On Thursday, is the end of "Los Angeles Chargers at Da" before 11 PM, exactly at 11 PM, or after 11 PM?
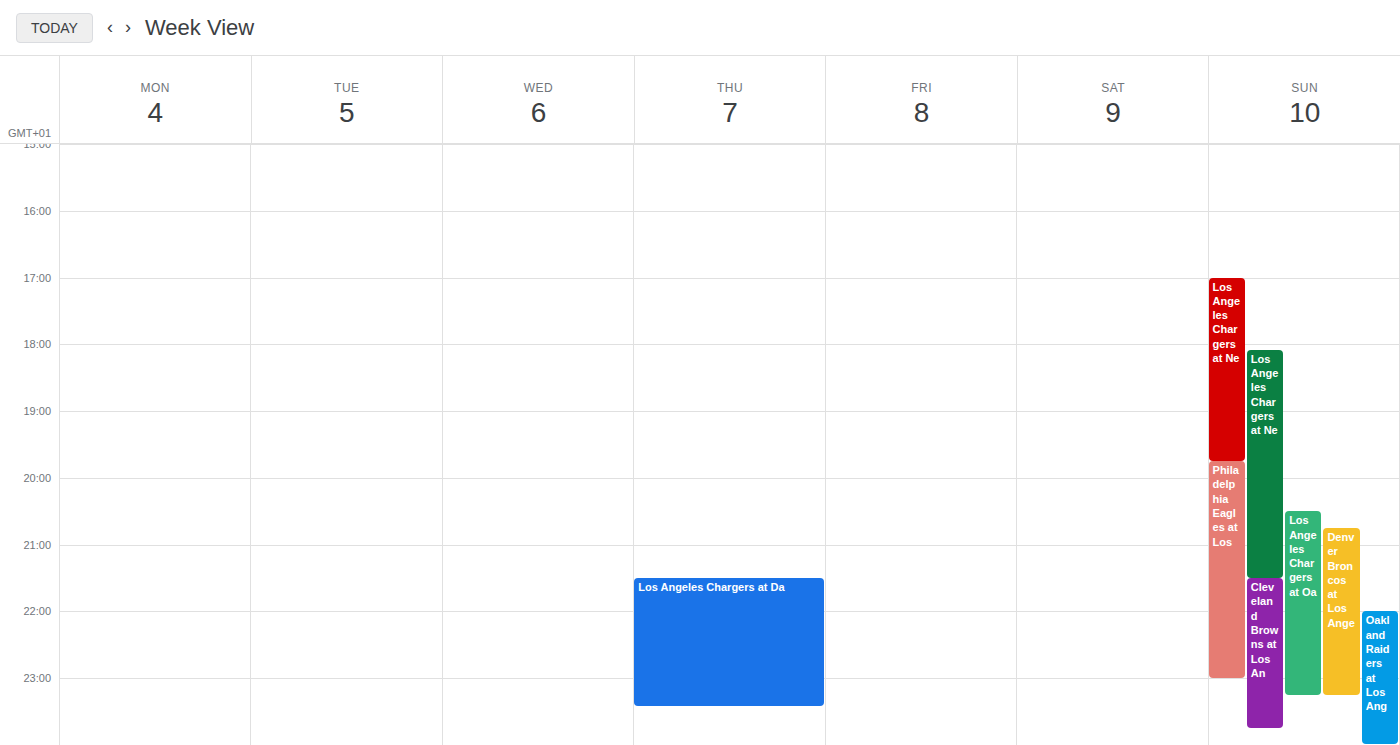
11:25 PM -- after 11 PM, 25 minutes below the 11 PM line.